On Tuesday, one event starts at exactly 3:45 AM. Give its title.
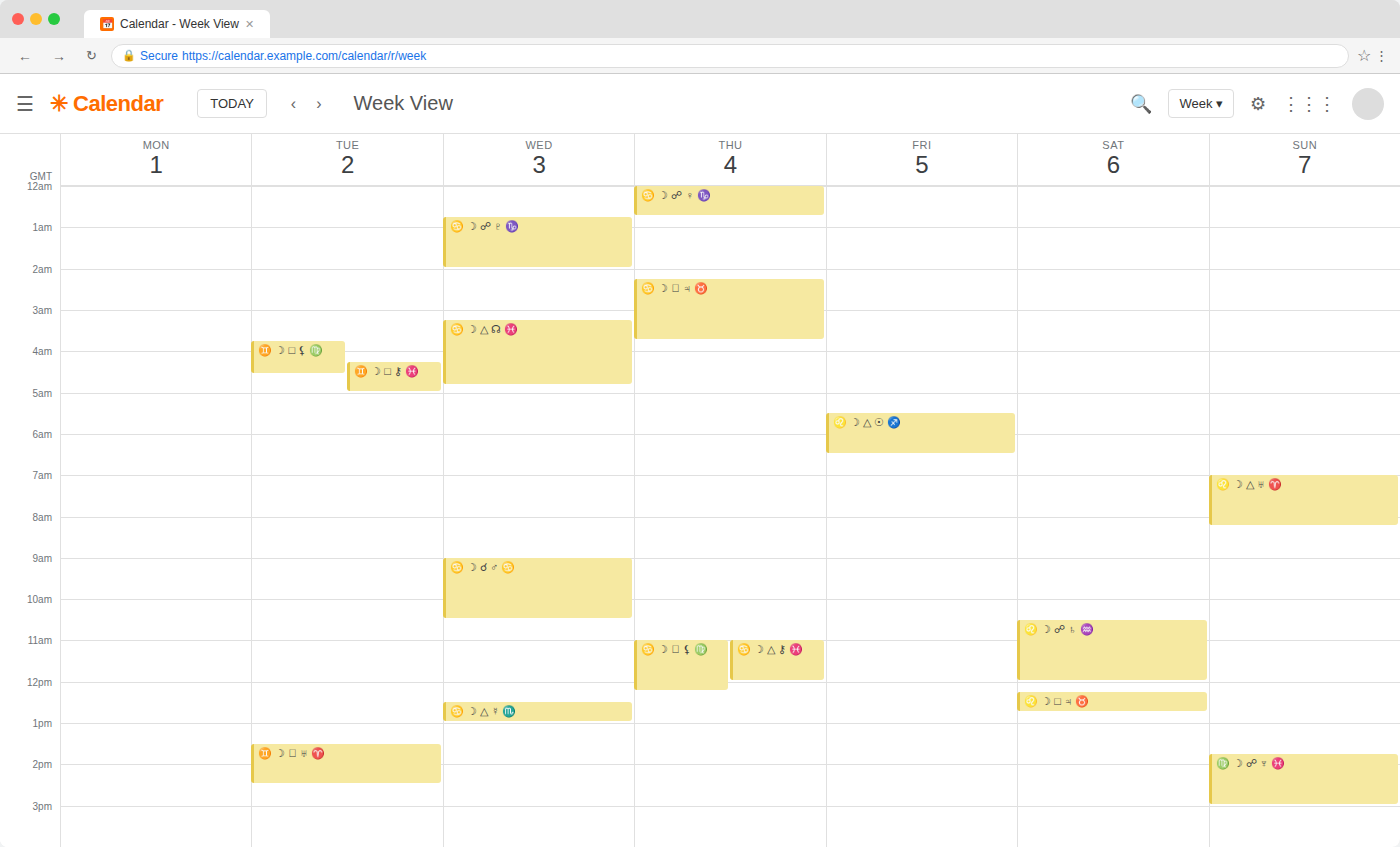
"♊️ ☽ □ ⚸ ♍️"